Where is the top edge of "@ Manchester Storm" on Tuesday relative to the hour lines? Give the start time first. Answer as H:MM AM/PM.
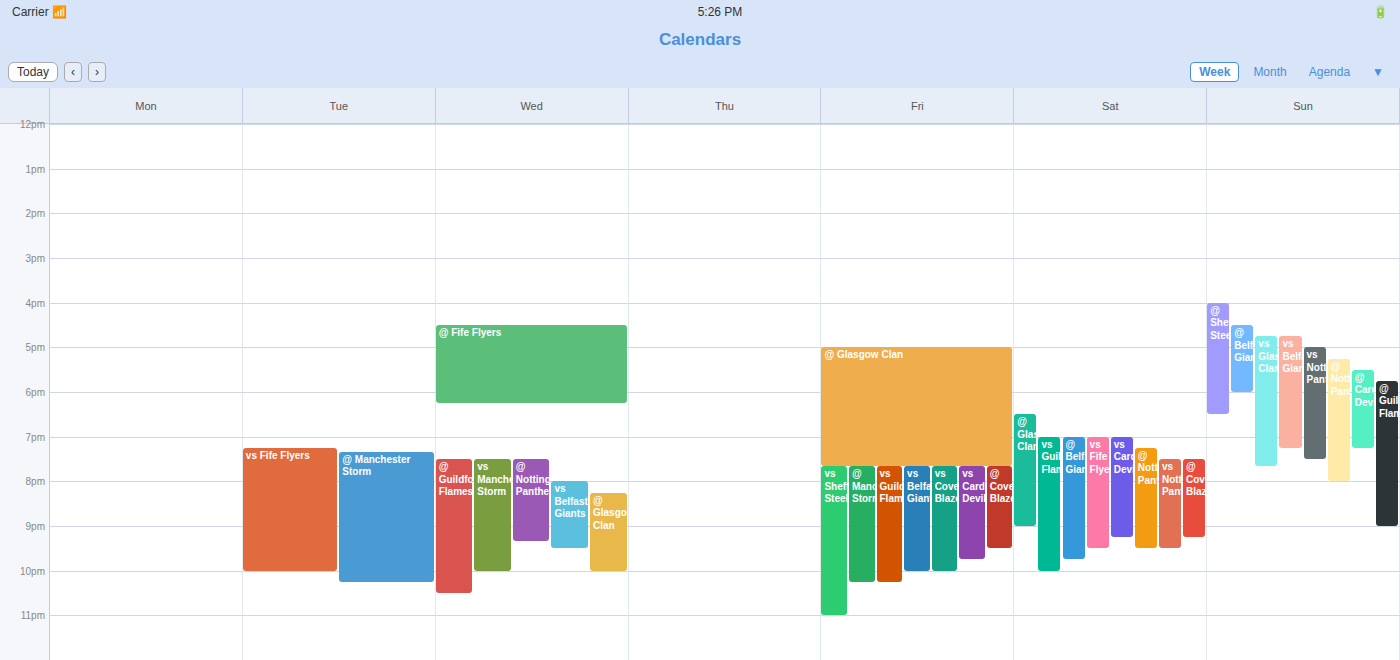
7:20 PM -- neither: 20 minutes below the 7 PM line and 40 minutes above the 8 PM line.